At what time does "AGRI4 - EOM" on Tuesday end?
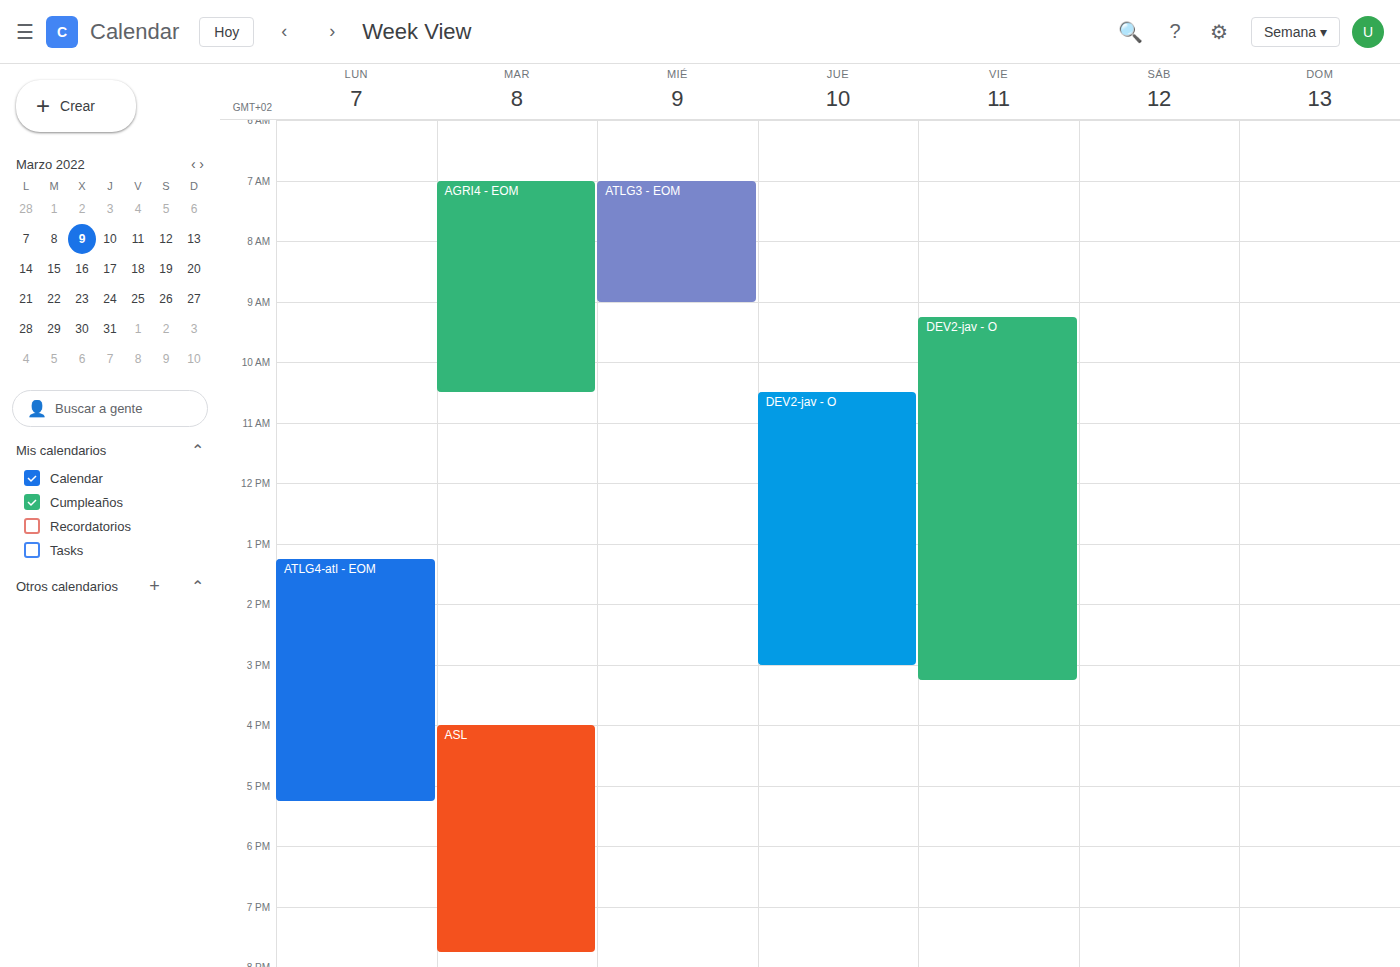
10:30 AM